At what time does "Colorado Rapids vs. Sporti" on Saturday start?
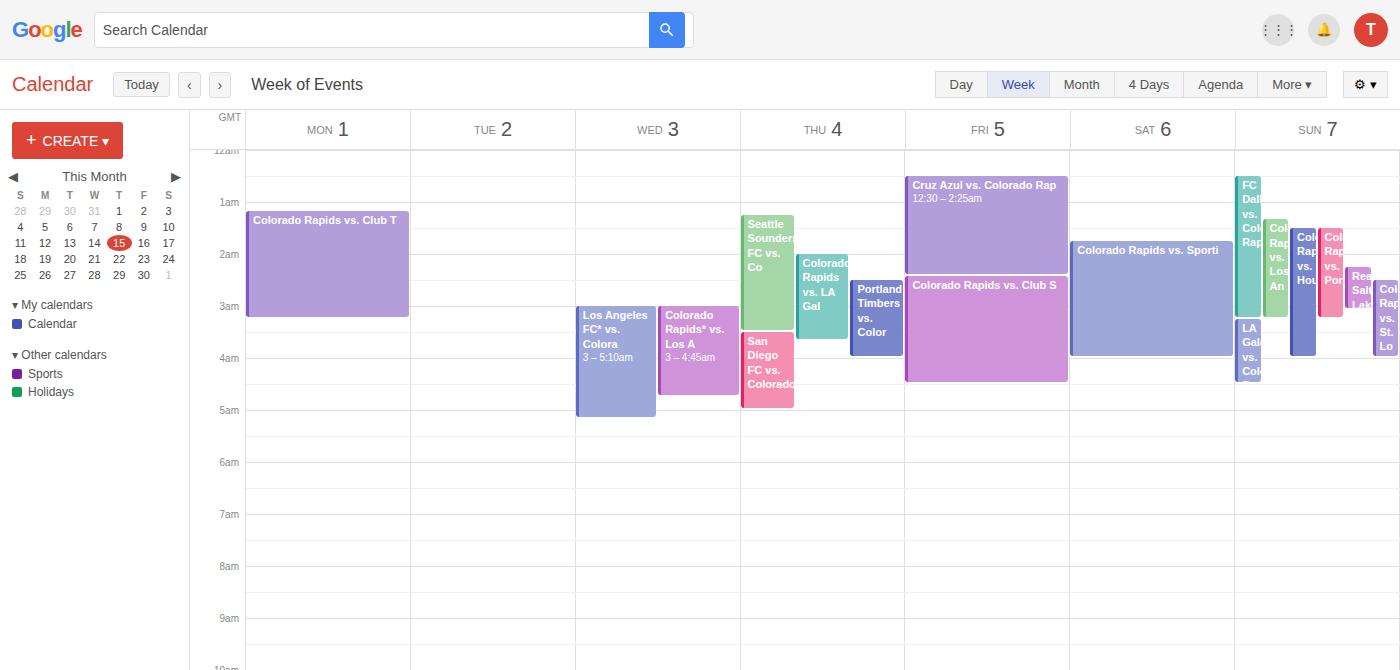
01:45